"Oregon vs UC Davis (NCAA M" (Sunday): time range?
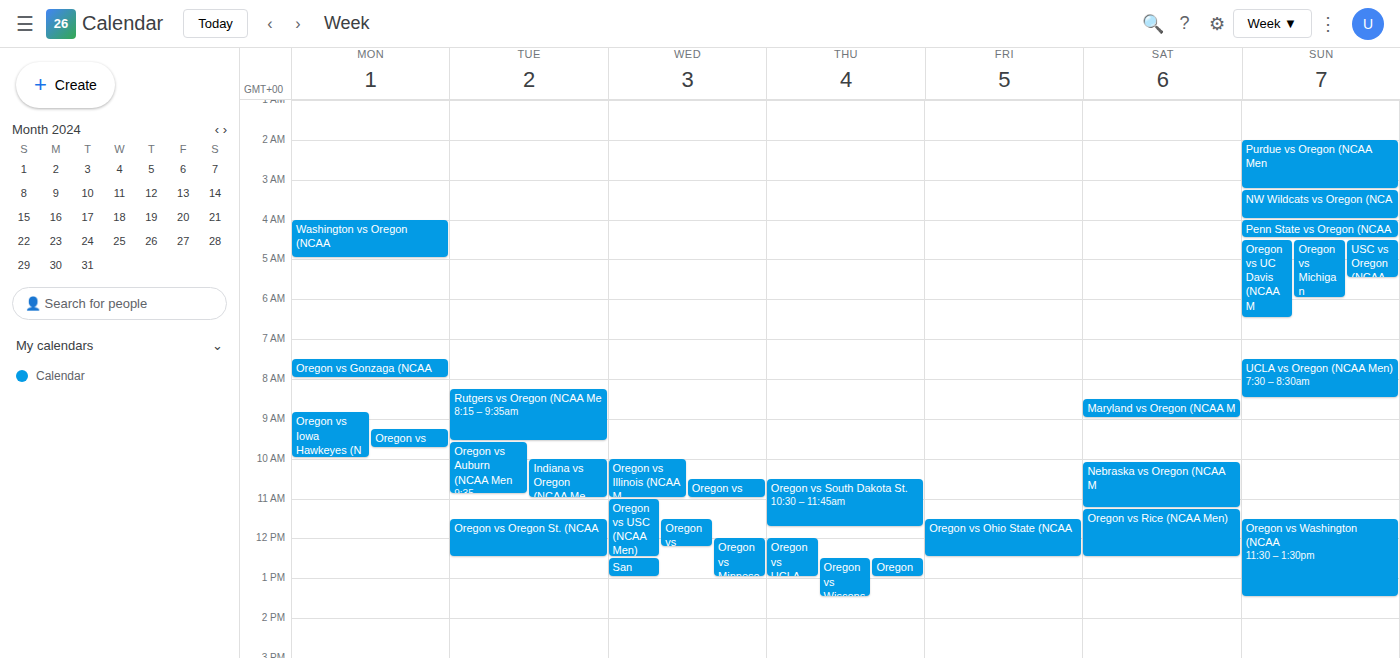
4:30 AM to 6:30 AM